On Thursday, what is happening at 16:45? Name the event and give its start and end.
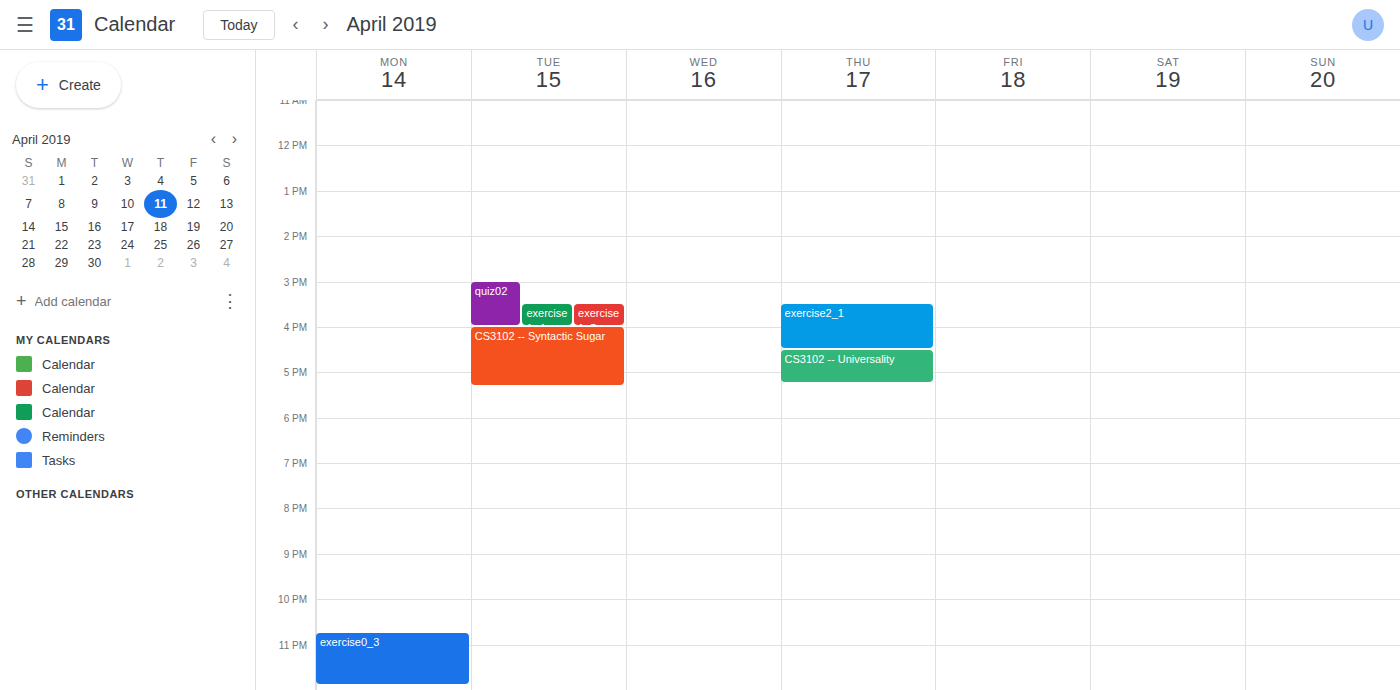
"CS3102 -- Universality", 16:30 to 17:15